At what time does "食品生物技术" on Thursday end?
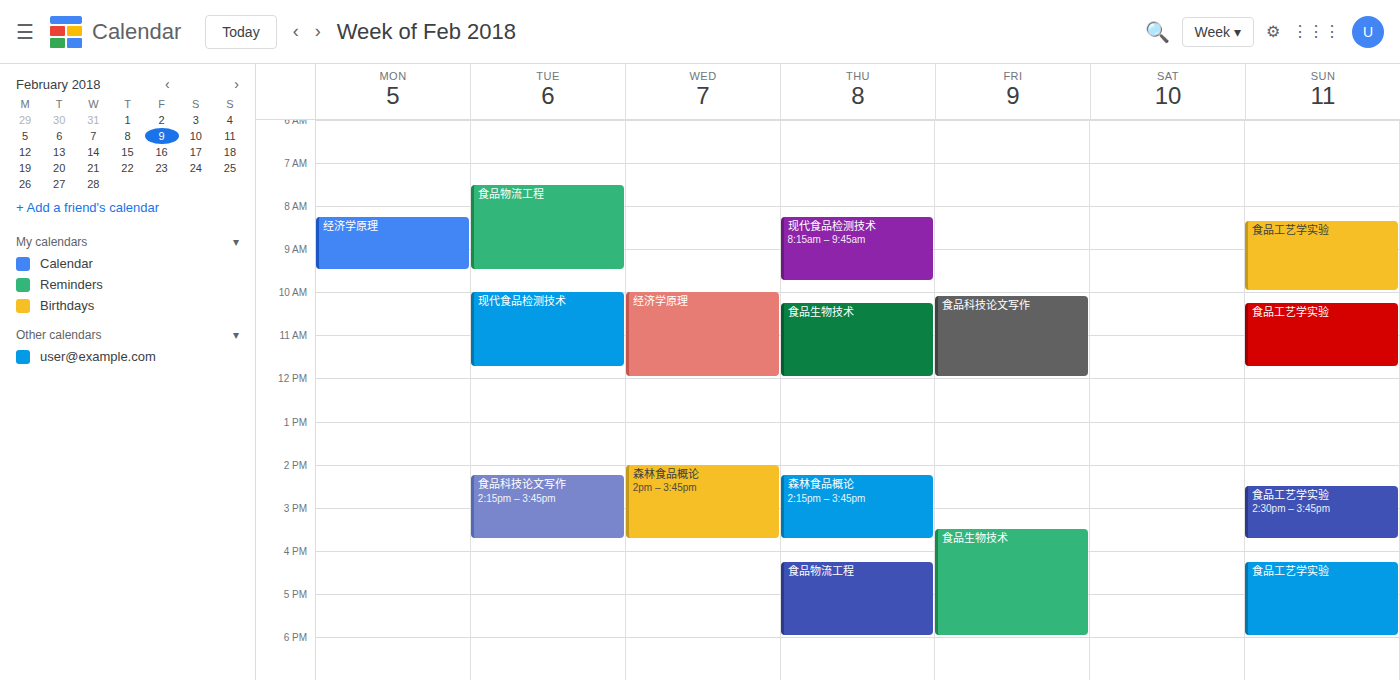
12:00 PM